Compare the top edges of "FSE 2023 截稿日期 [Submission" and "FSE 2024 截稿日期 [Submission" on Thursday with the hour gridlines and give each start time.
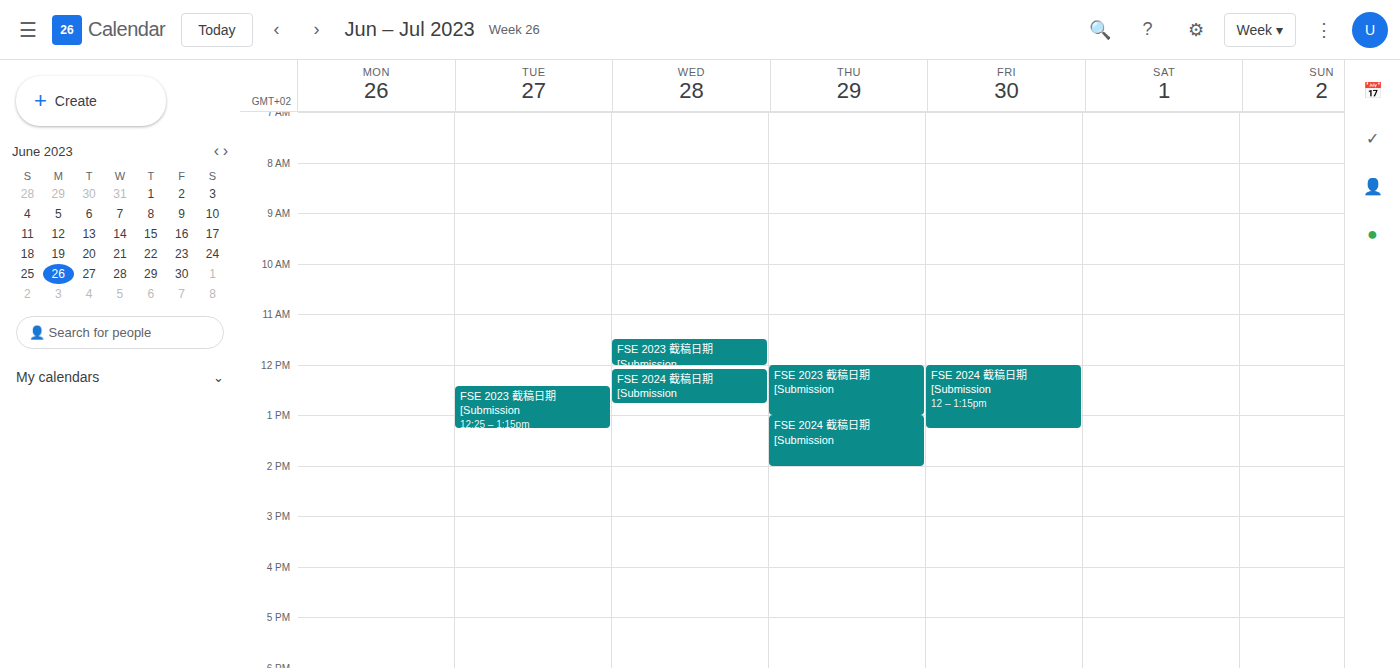
"FSE 2023 截稿日期 [Submission": 12:00 PM, exactly on the 12 PM line. "FSE 2024 截稿日期 [Submission": 1:00 PM, exactly on the 1 PM line.